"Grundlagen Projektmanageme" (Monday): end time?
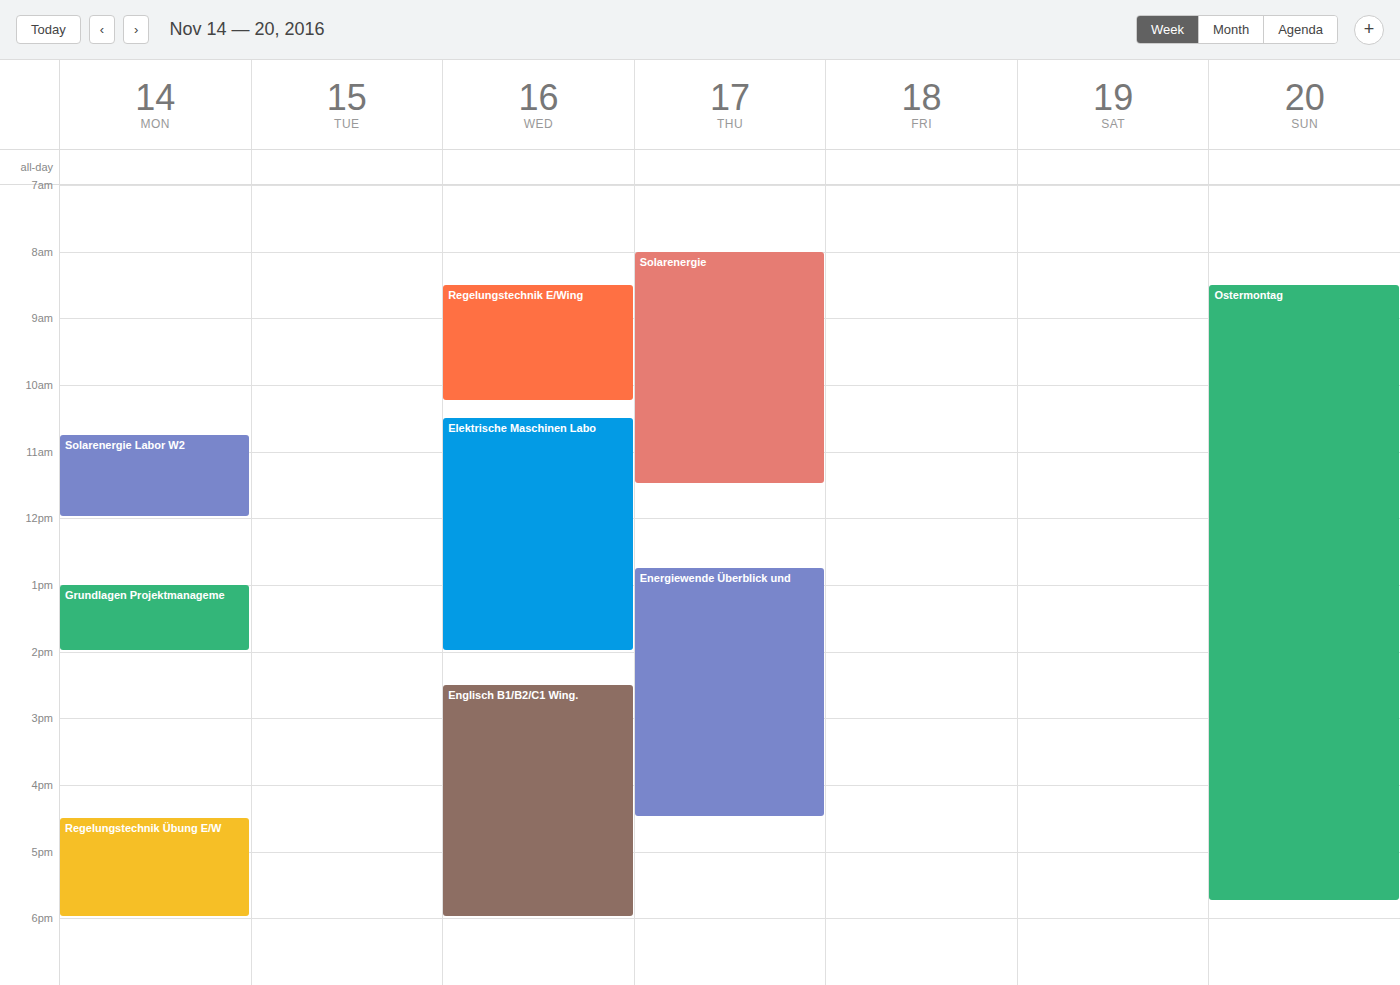
2:00 PM